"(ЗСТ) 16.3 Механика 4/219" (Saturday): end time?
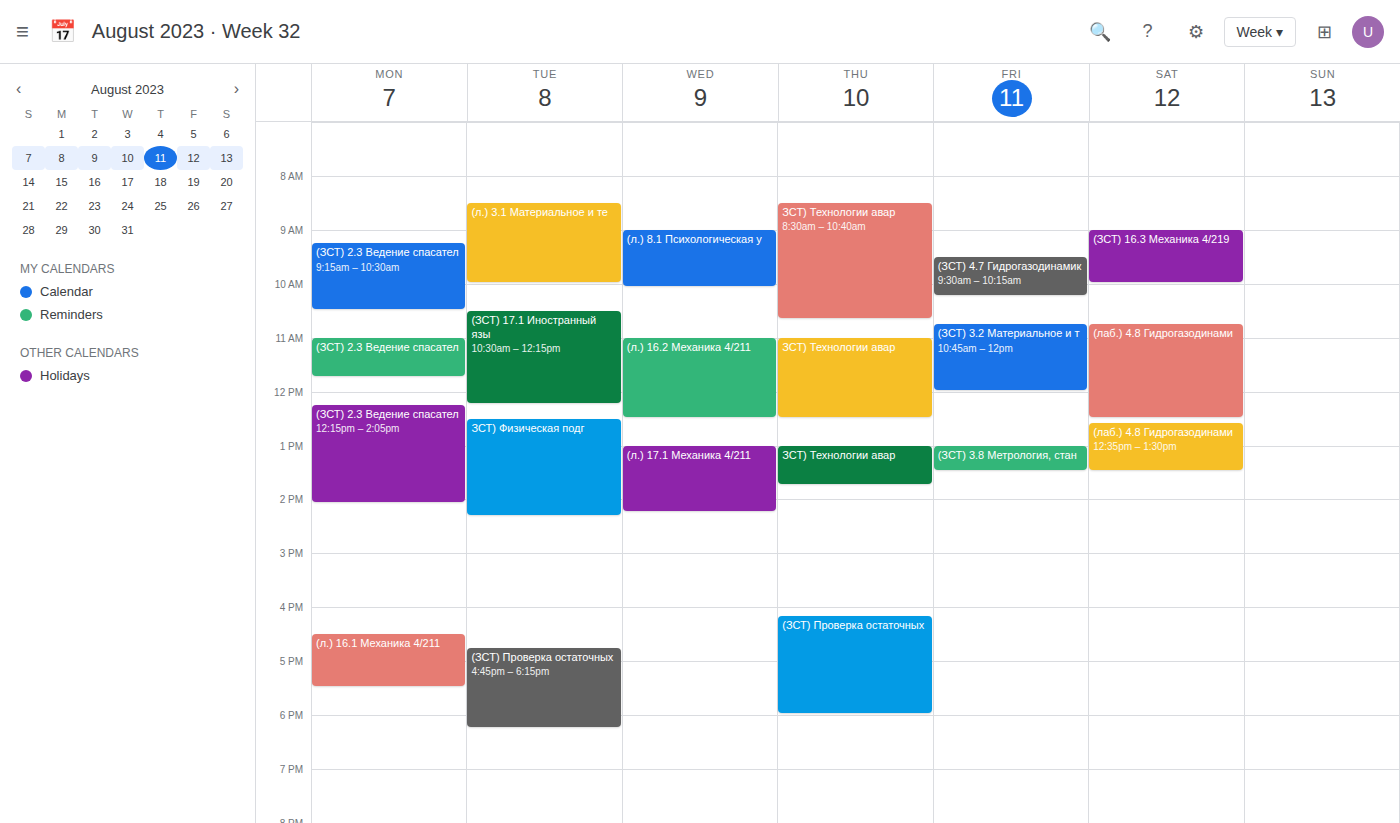
10:00 AM